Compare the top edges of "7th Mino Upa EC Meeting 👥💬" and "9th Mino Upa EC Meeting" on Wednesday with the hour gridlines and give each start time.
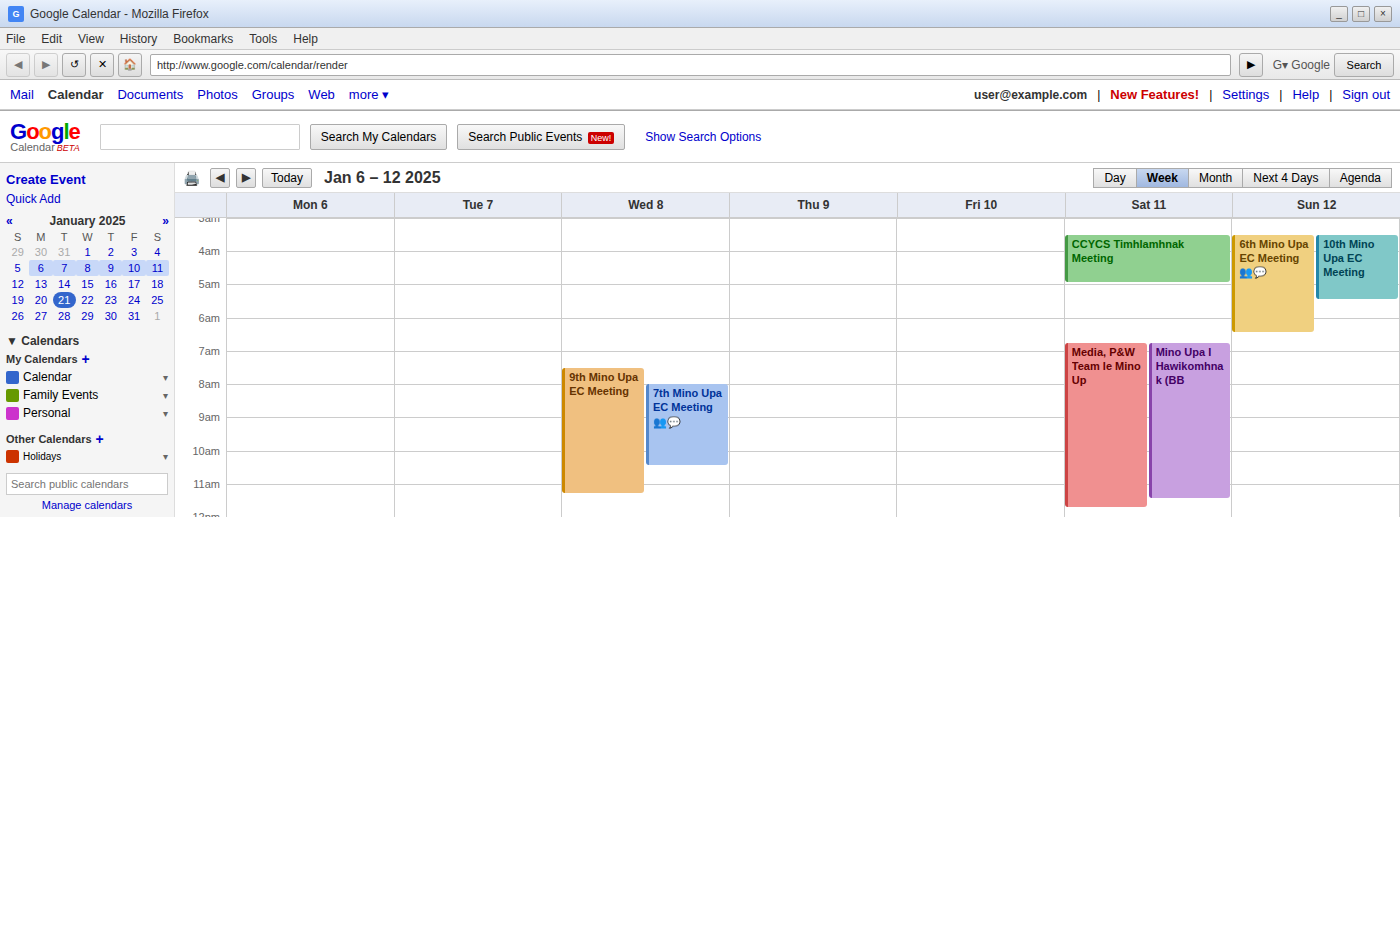
"7th Mino Upa EC Meeting 👥💬": 8:00 AM, exactly on the 8 AM line. "9th Mino Upa EC Meeting": 7:30 AM, halfway between the 7 AM and 8 AM lines.